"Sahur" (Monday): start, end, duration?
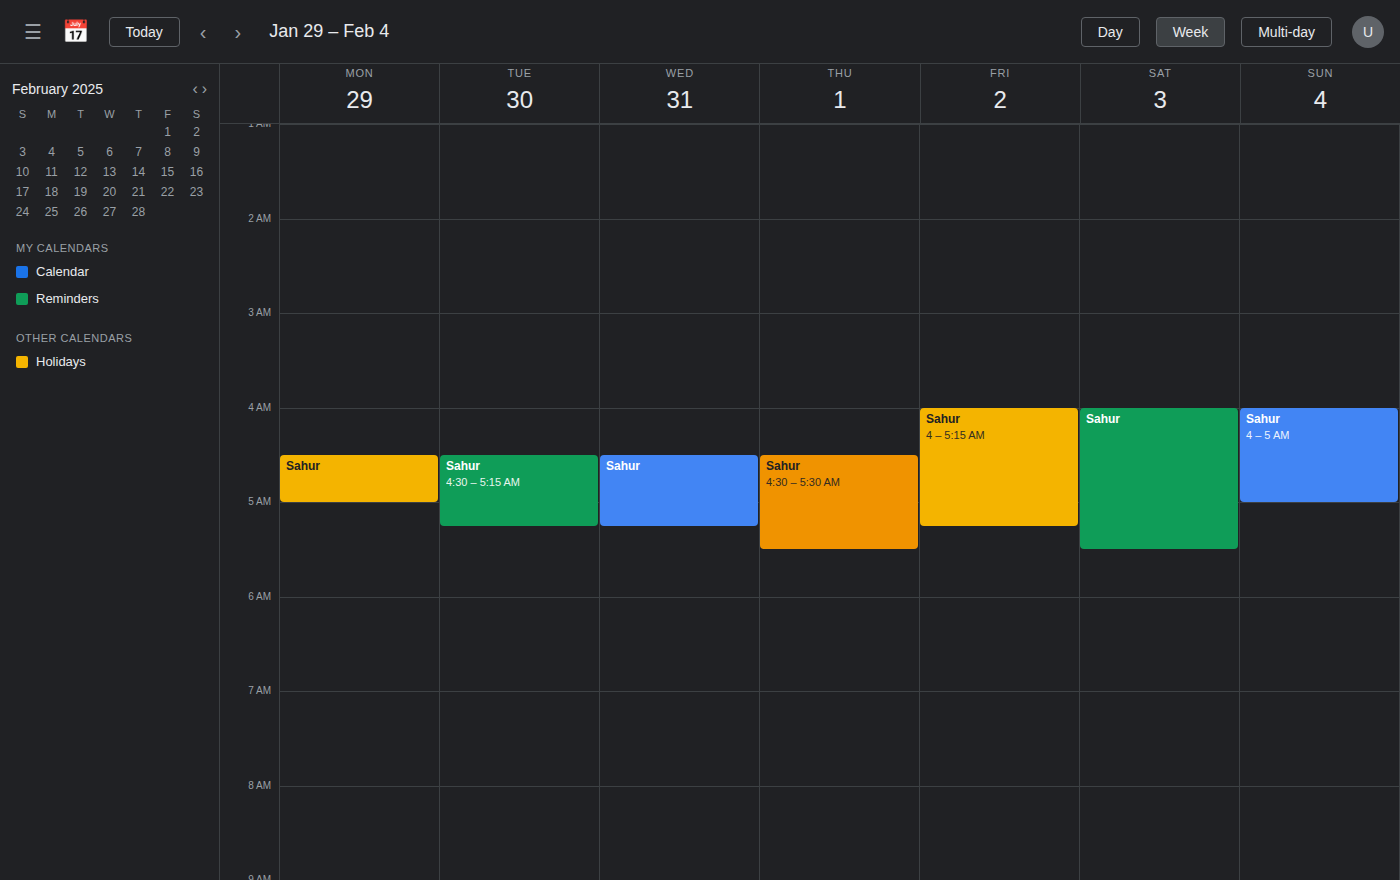
4:30 AM to 5:00 AM, 30 minutes